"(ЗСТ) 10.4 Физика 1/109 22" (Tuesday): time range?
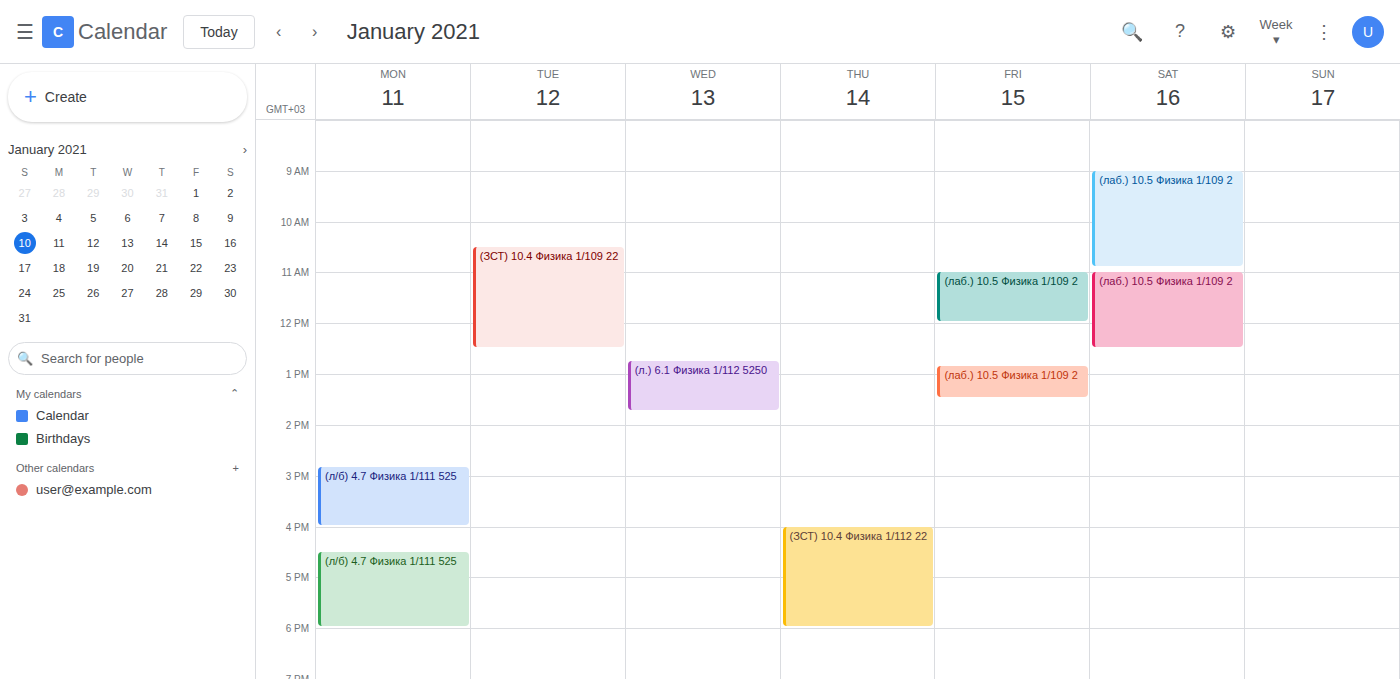
10:30 AM to 12:30 PM